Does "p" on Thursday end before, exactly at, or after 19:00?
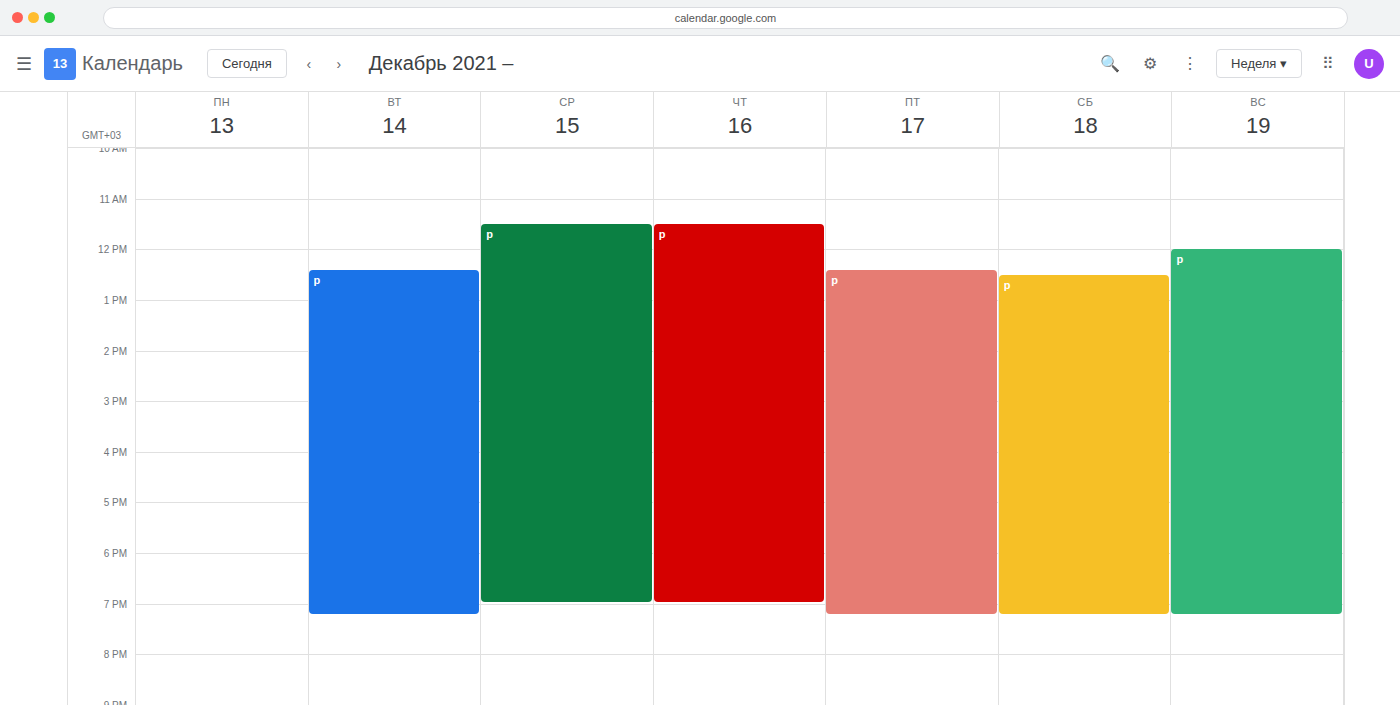
19:00 -- exactly at 19:00, on the 19:00 line.